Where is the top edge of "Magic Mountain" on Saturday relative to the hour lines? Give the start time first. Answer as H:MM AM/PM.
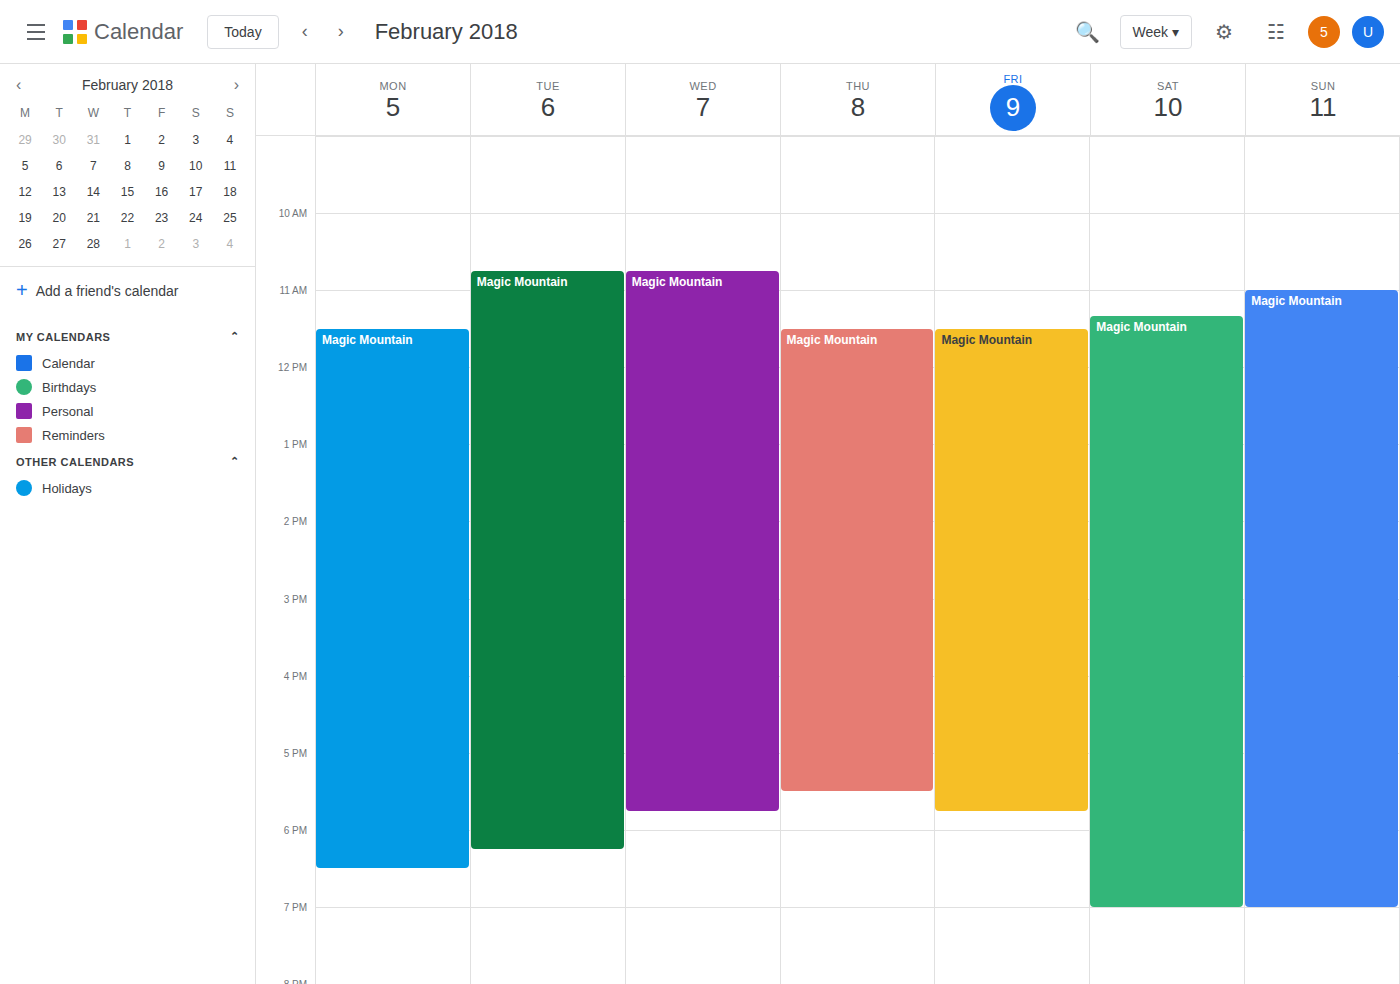
11:20 AM -- neither: 20 minutes below the 11 AM line and 40 minutes above the 12 PM line.